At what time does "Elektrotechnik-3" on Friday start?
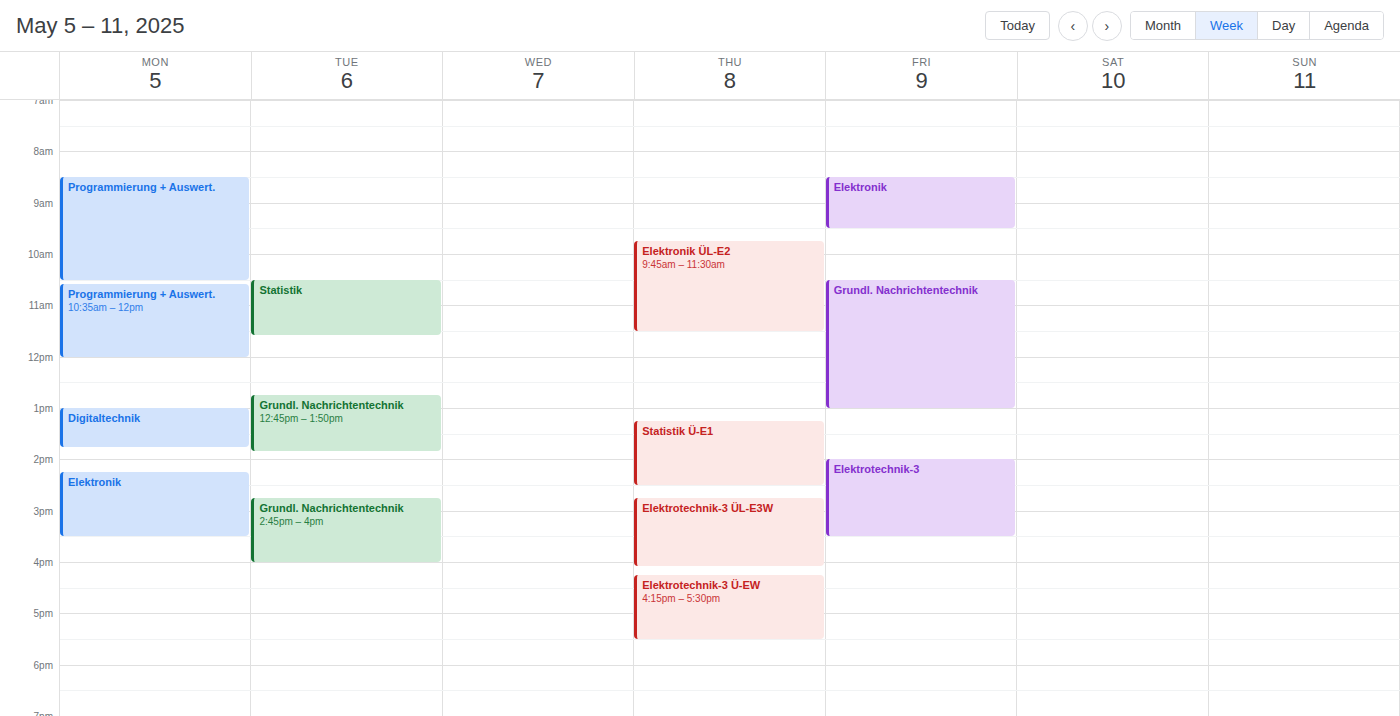
2:00 PM